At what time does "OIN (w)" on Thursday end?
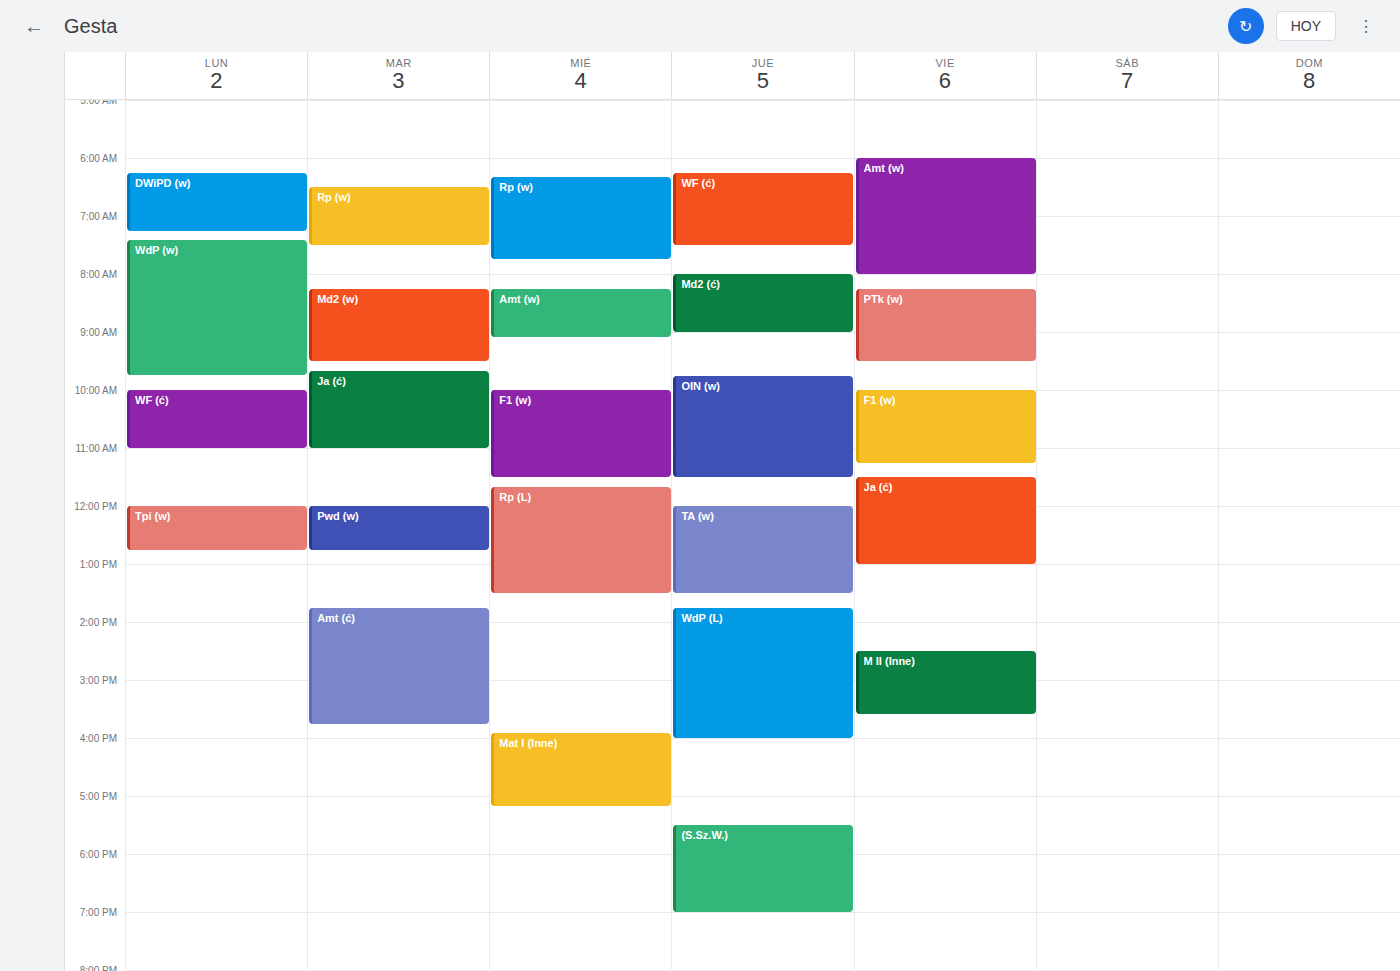
11:30 AM